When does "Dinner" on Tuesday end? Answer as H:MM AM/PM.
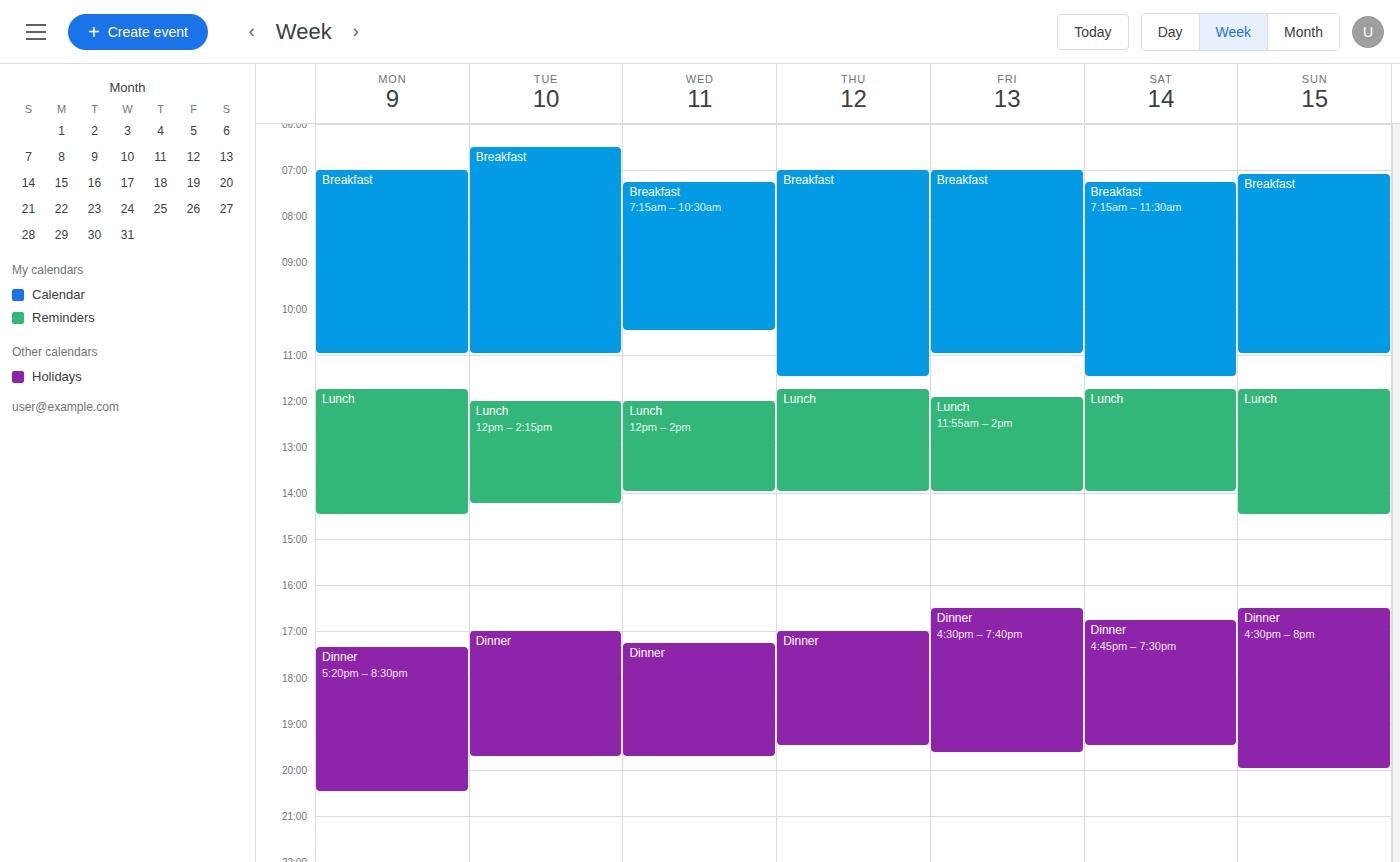
7:45 PM